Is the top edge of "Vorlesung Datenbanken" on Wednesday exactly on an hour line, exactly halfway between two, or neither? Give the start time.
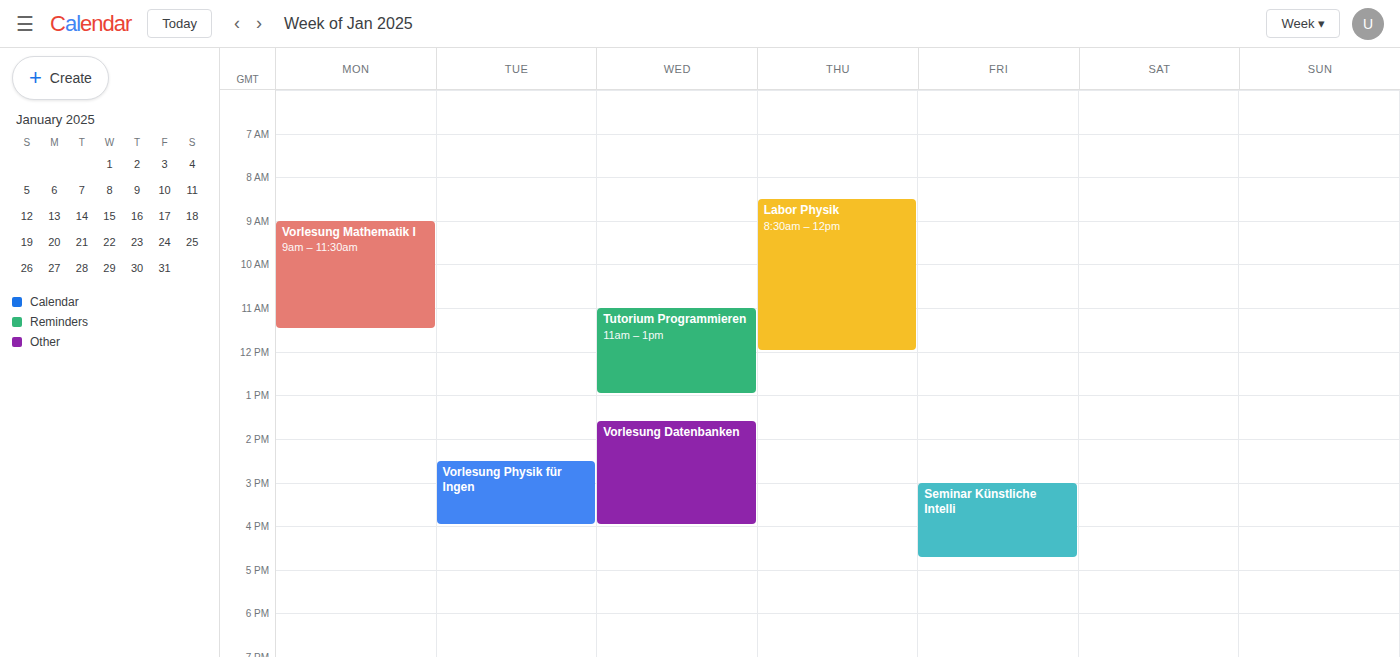
1:35 PM -- neither: 35 minutes below the 1 PM line and 25 minutes above the 2 PM line.